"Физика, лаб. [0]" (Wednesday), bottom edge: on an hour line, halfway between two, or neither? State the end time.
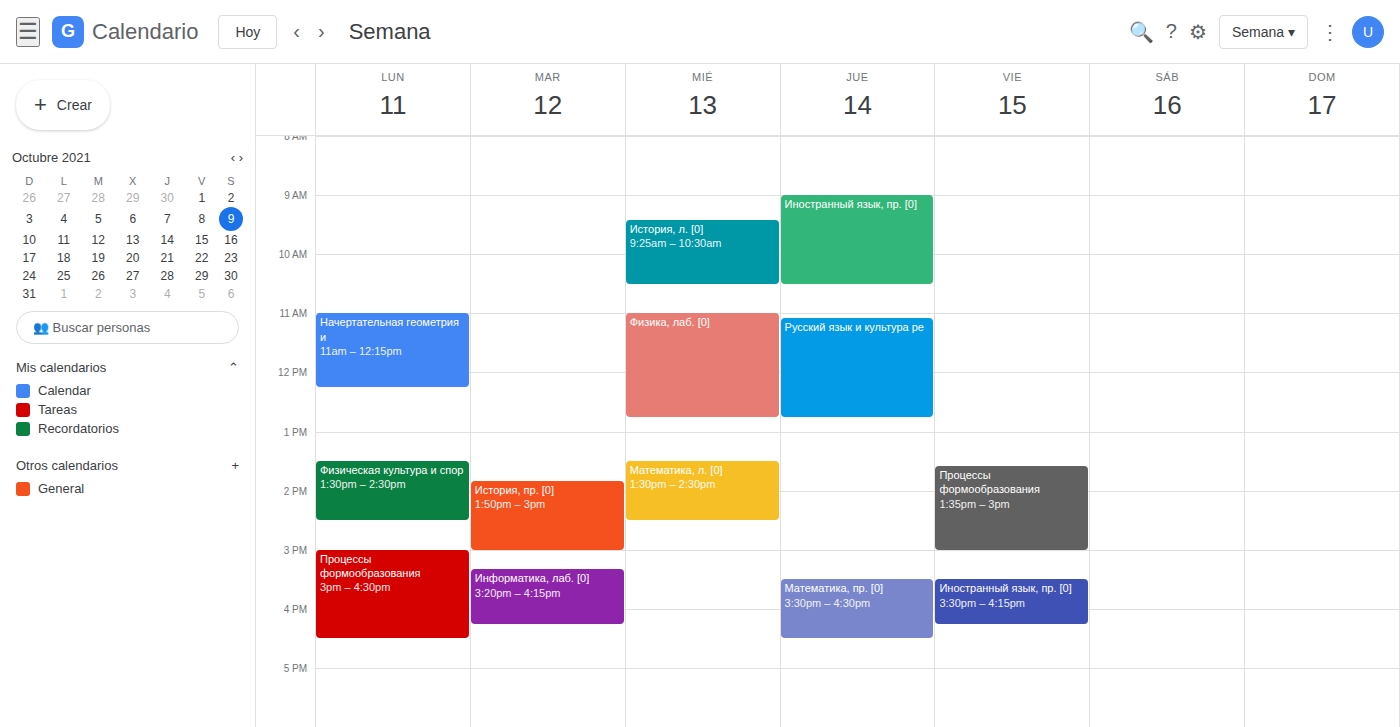
12:45 PM -- neither: three quarters of the way from the 12 PM line to the 1 PM line.